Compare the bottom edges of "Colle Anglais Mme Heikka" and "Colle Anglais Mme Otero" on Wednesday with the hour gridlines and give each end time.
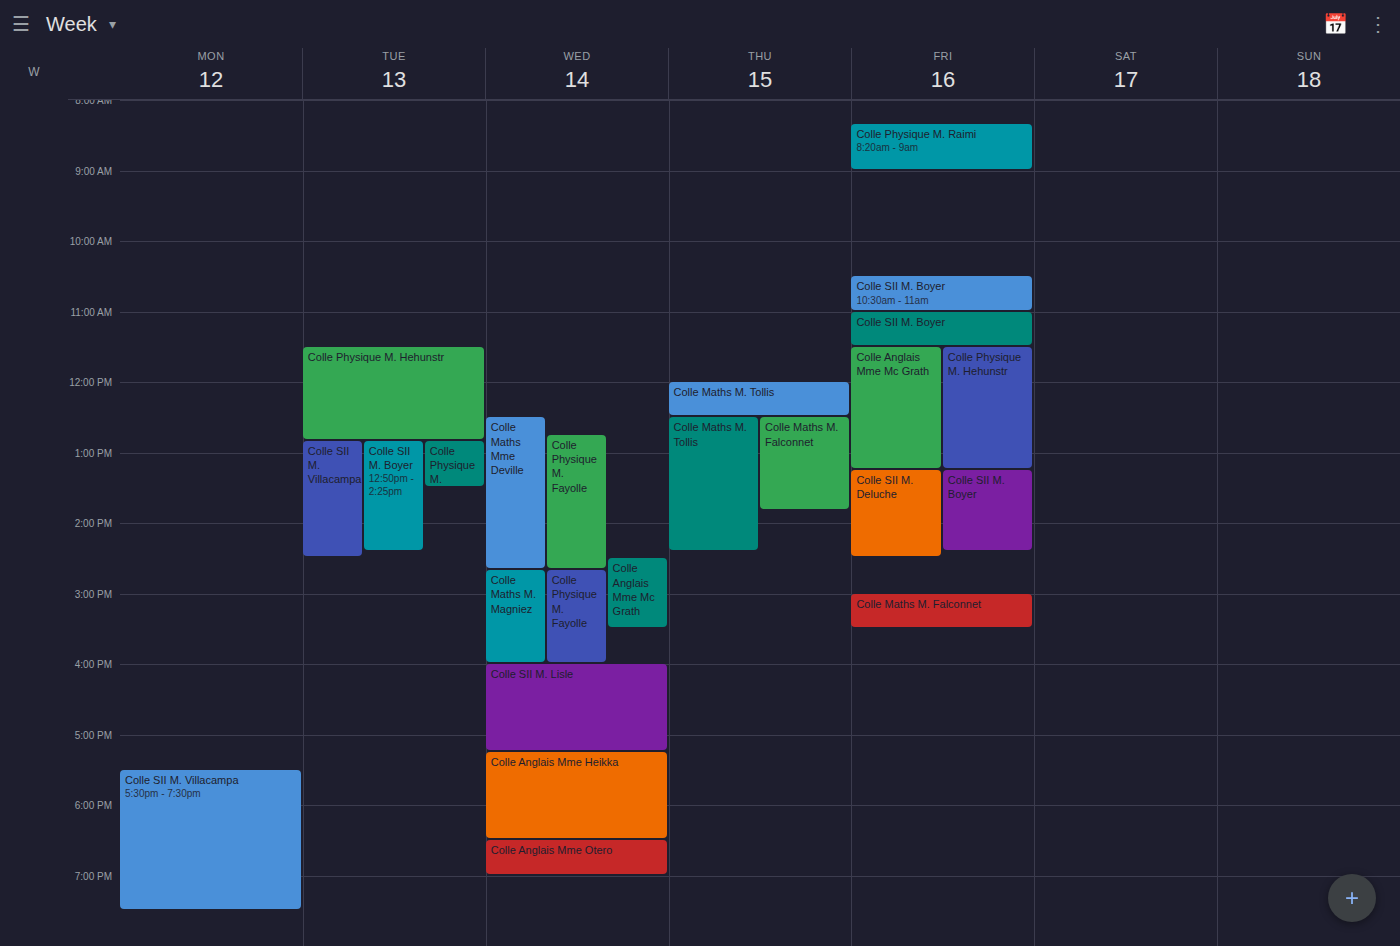
"Colle Anglais Mme Heikka": 6:30 PM, halfway between the 6 PM and 7 PM lines. "Colle Anglais Mme Otero": 7:00 PM, exactly on the 7 PM line.